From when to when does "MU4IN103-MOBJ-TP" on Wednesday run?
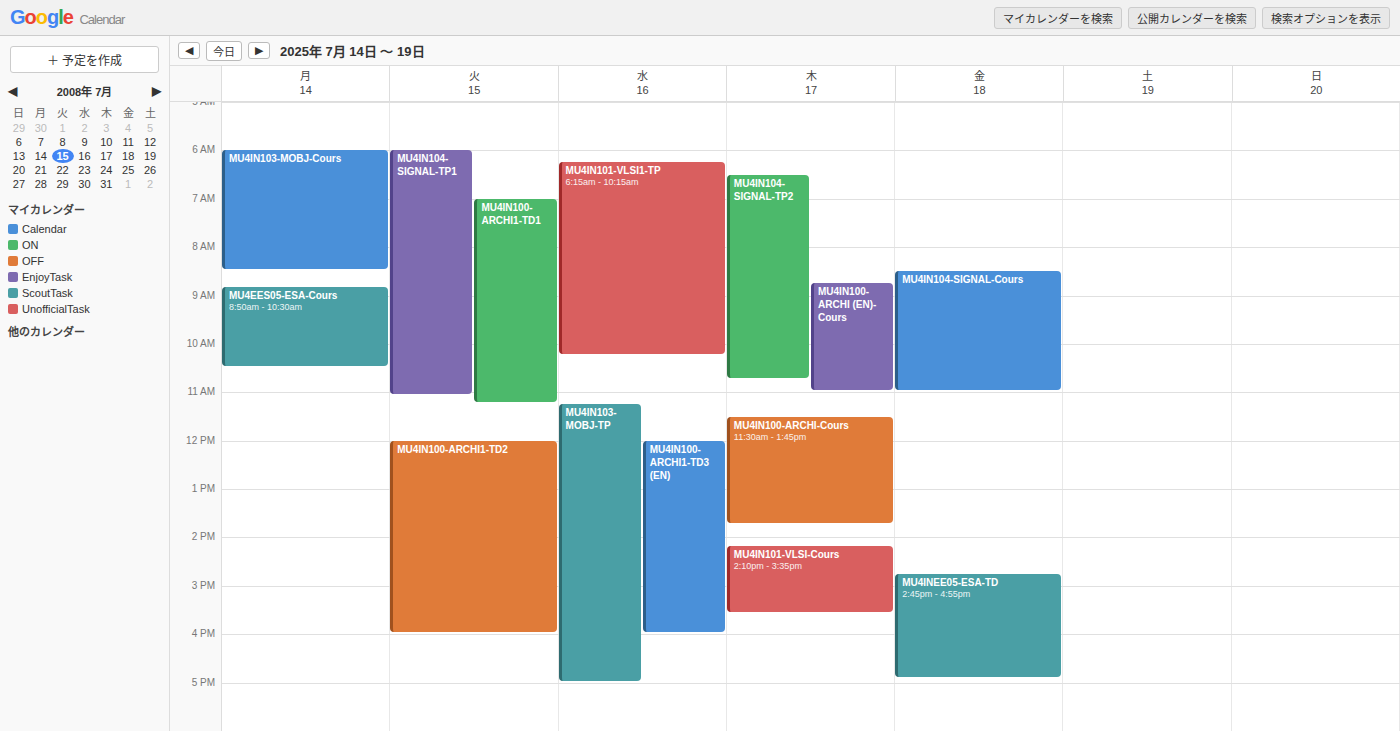
11:15 to 17:00